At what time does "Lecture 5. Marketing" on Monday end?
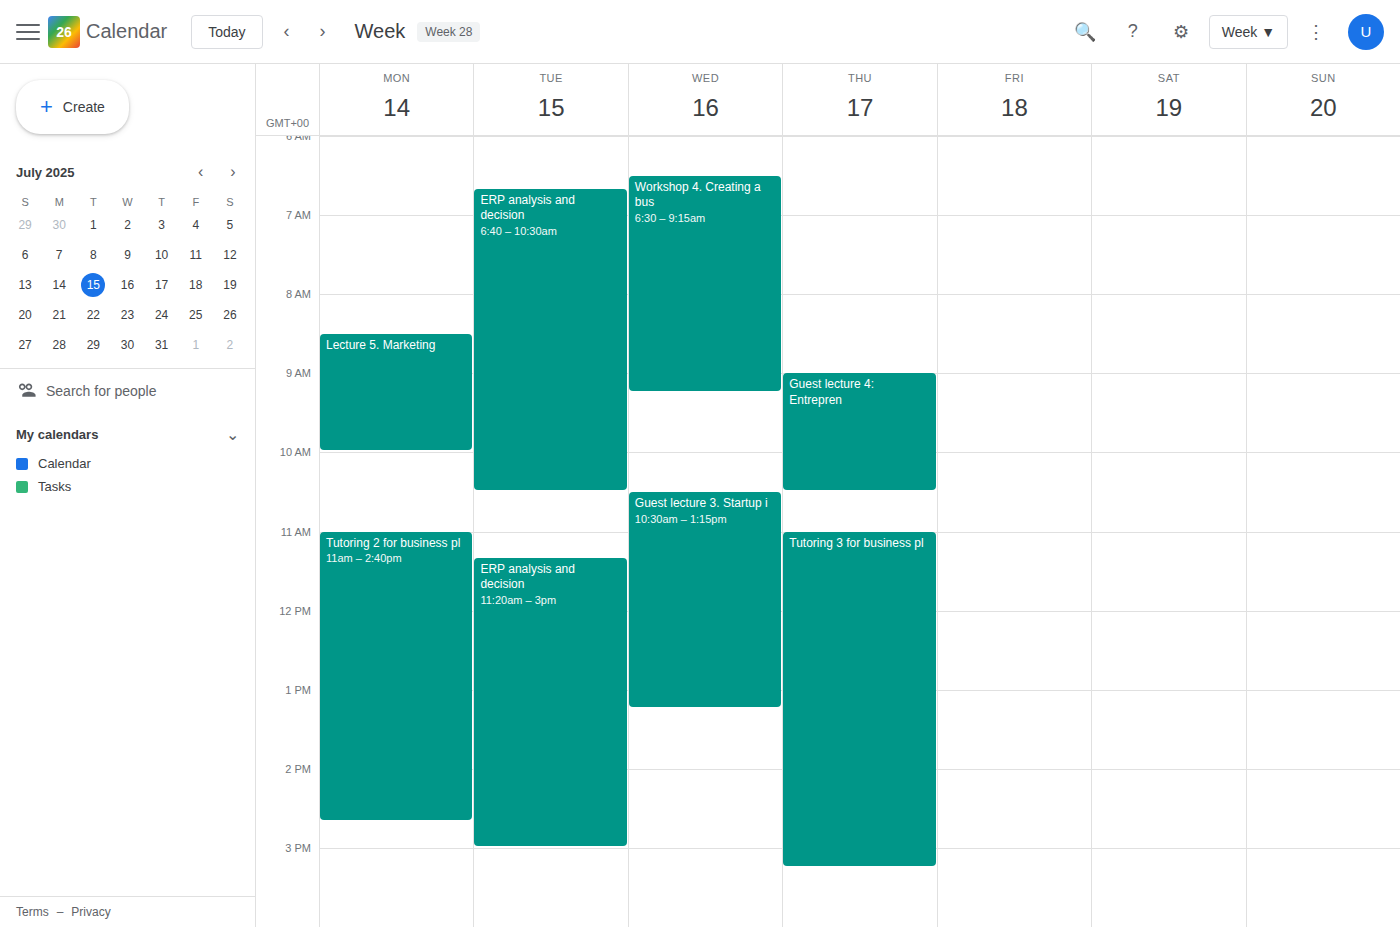
10:00 AM